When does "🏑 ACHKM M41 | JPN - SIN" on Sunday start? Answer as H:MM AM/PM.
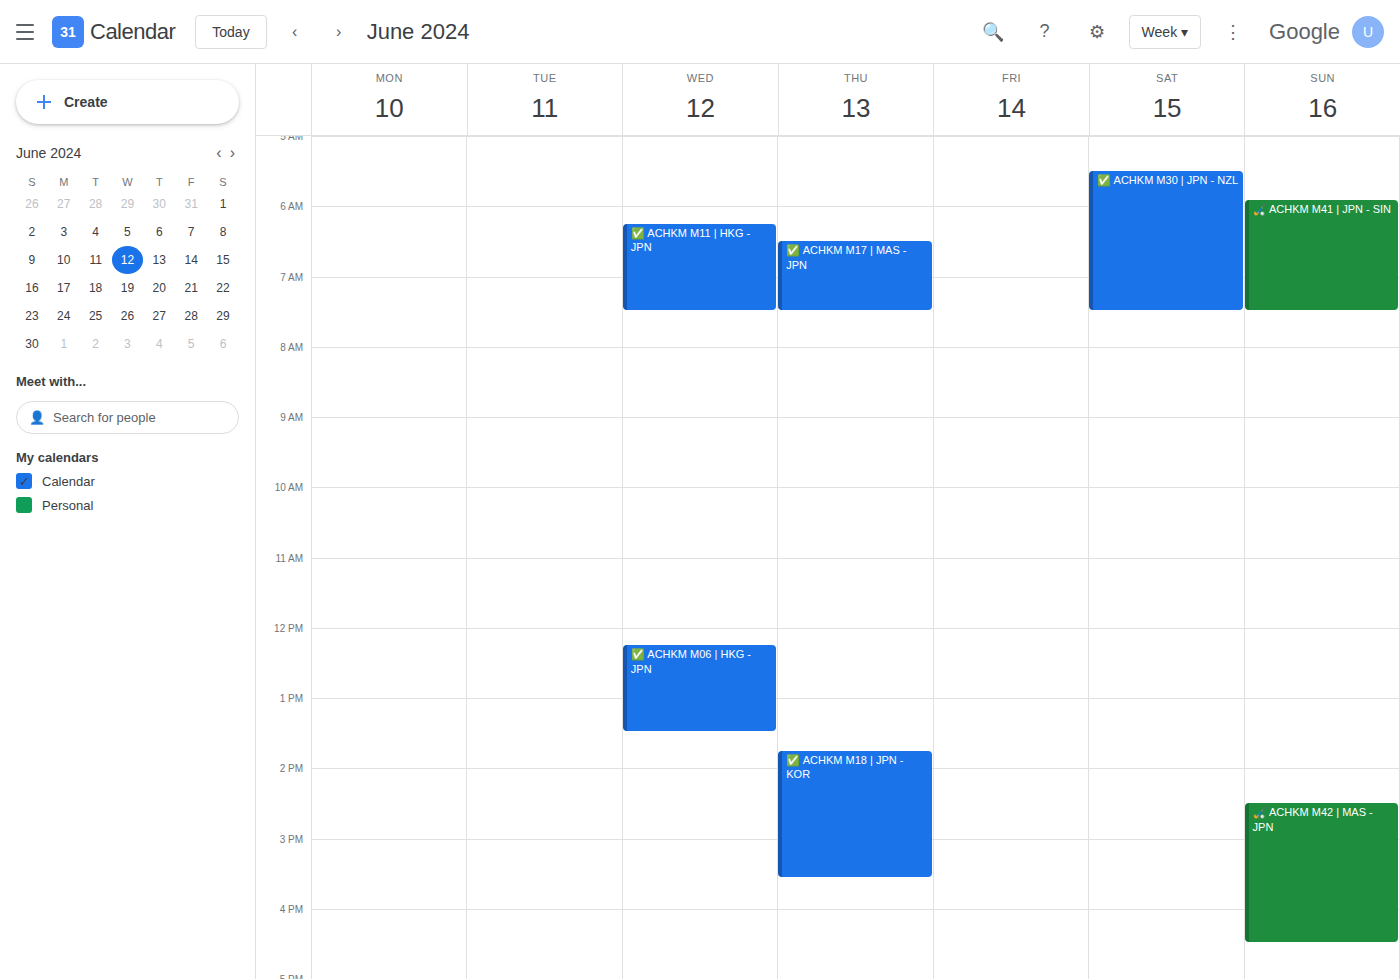
5:55 AM